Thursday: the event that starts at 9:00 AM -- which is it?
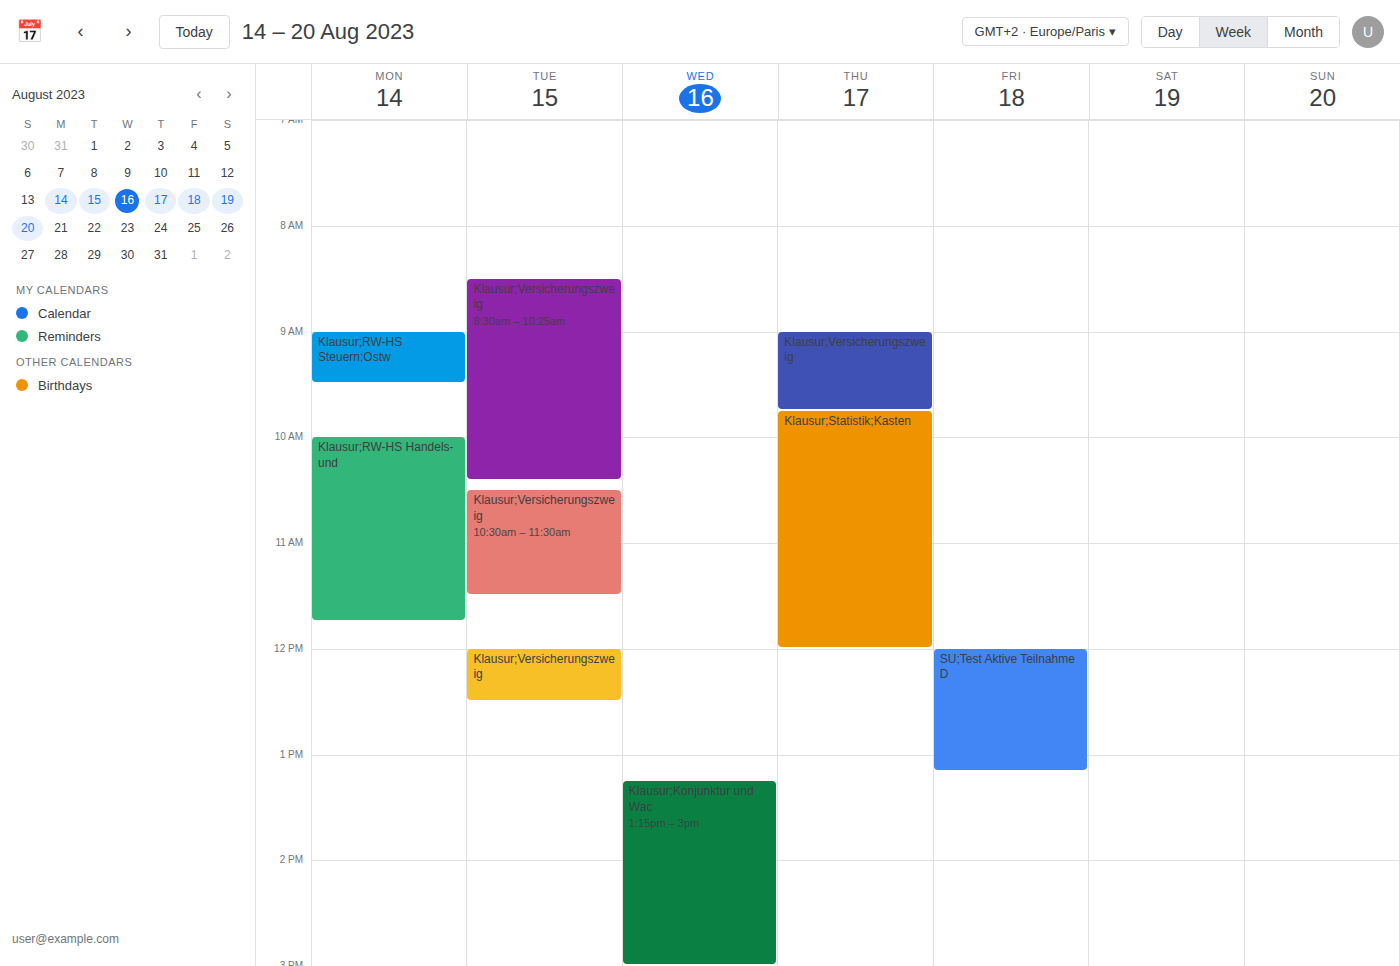
"Klausur;Versicherungszweig"